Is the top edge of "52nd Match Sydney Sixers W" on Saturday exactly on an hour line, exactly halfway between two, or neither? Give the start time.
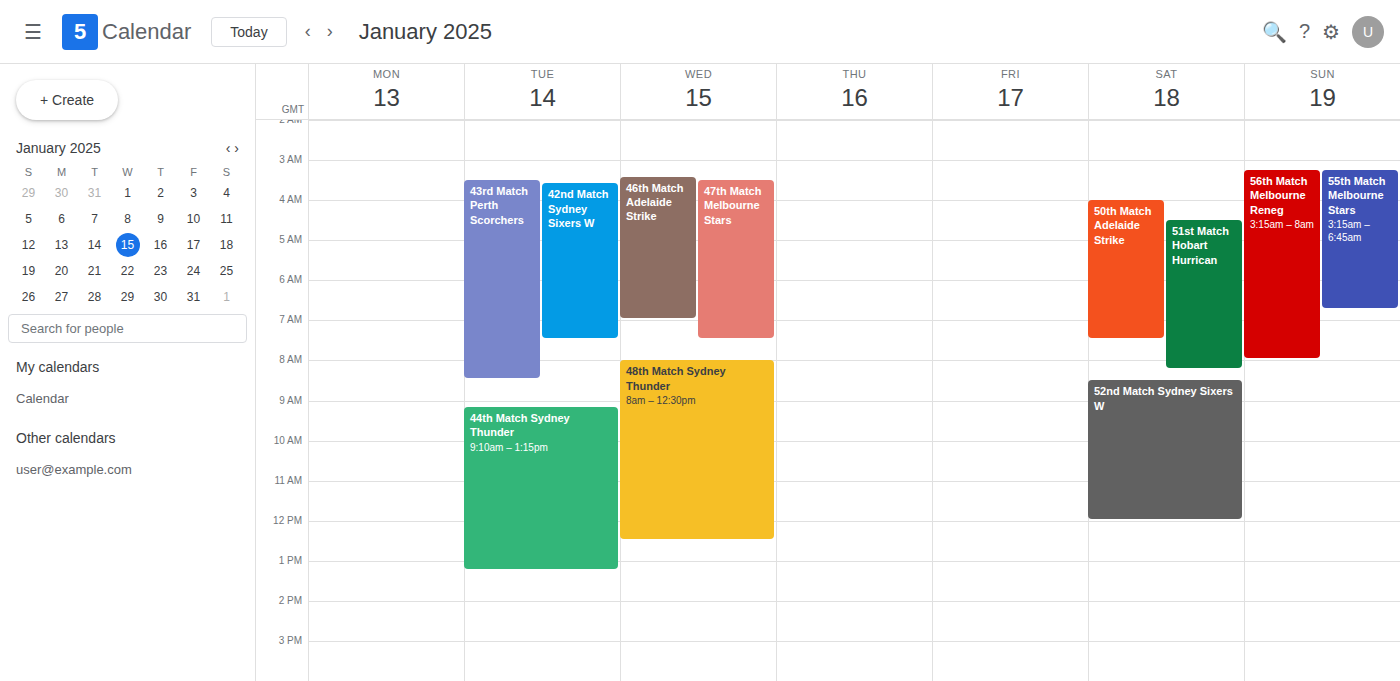
8:30 AM -- halfway between the 8 AM and 9 AM lines.